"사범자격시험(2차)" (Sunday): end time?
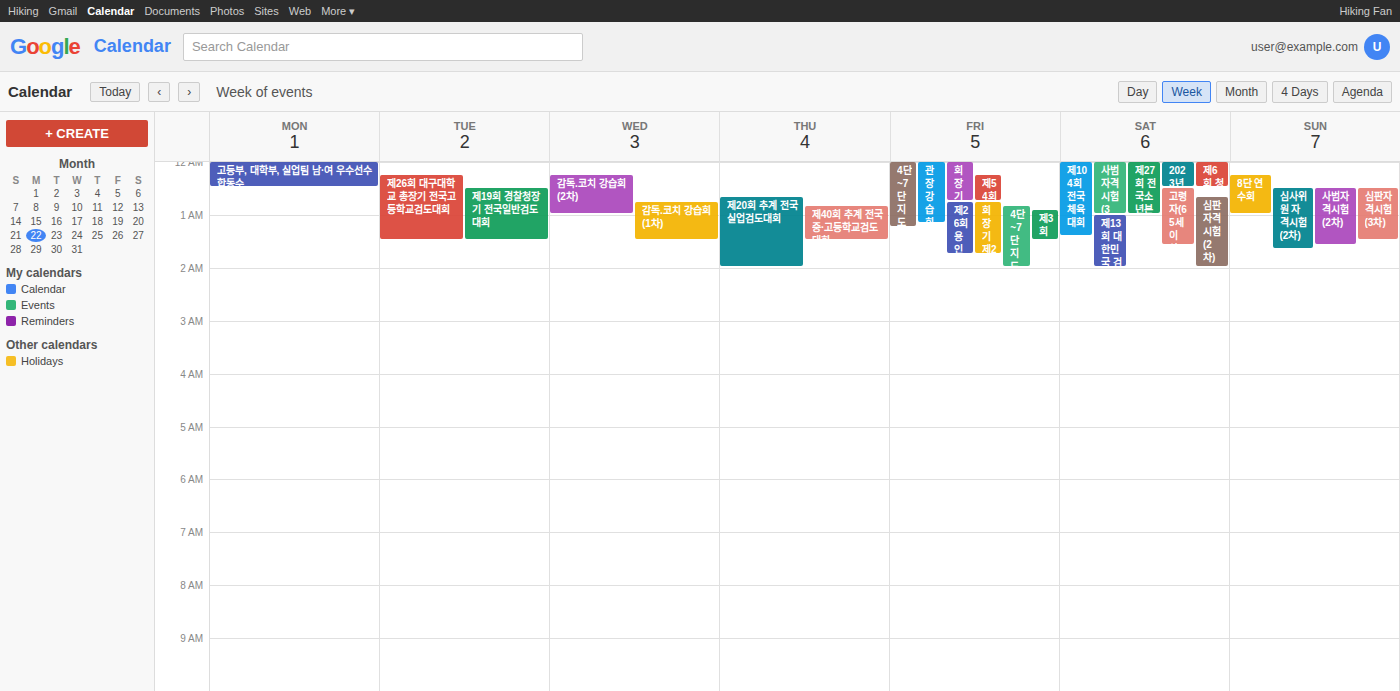
1:35 AM